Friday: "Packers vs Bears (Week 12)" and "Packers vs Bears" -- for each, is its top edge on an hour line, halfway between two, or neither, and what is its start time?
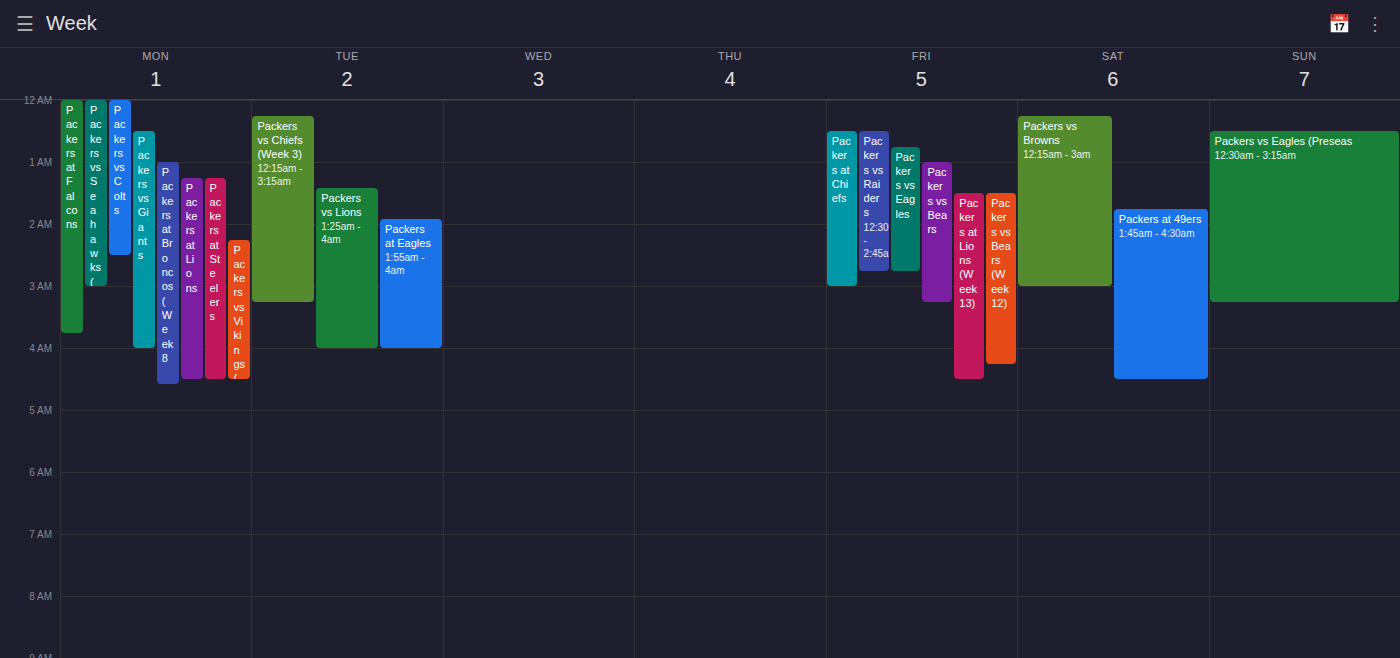
"Packers vs Bears (Week 12)": 1:30 AM, halfway between the 1 AM and 2 AM lines. "Packers vs Bears": 1:00 AM, exactly on the 1 AM line.